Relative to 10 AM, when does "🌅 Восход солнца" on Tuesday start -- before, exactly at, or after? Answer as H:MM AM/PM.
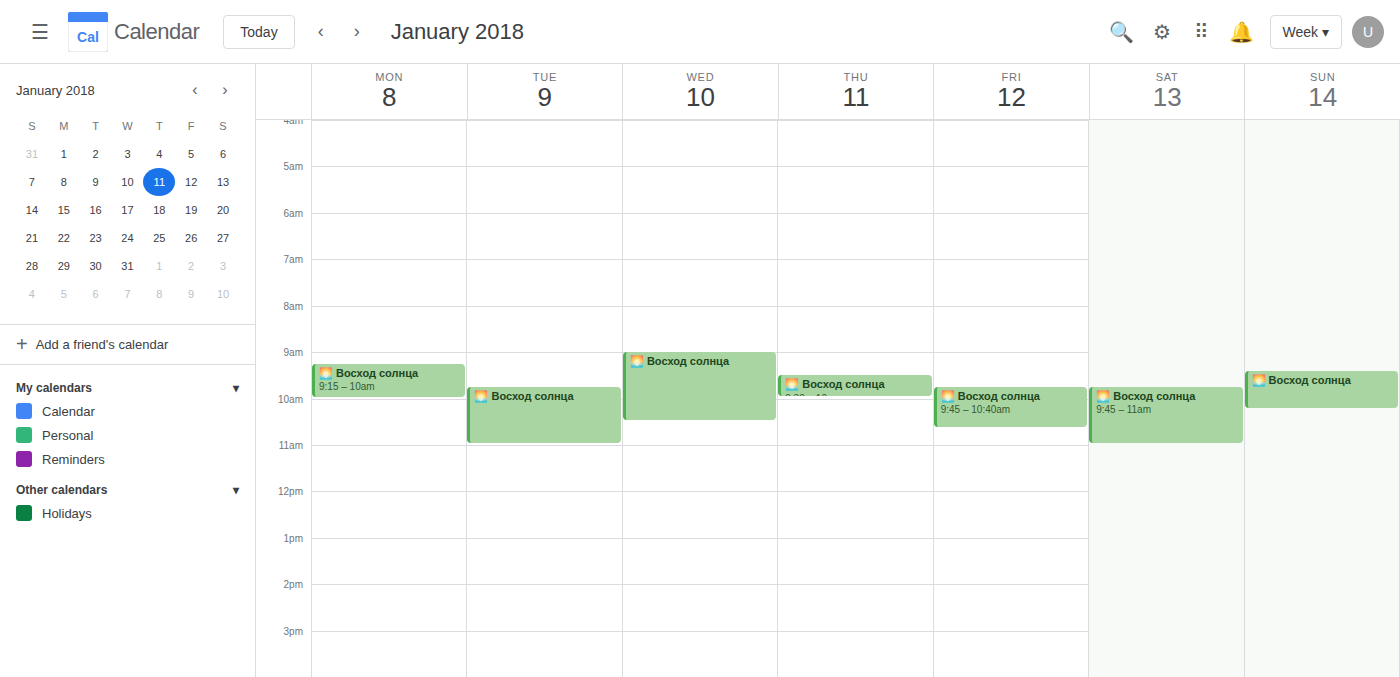
9:45 AM -- before 10 AM, 15 minutes above the 10 AM line.